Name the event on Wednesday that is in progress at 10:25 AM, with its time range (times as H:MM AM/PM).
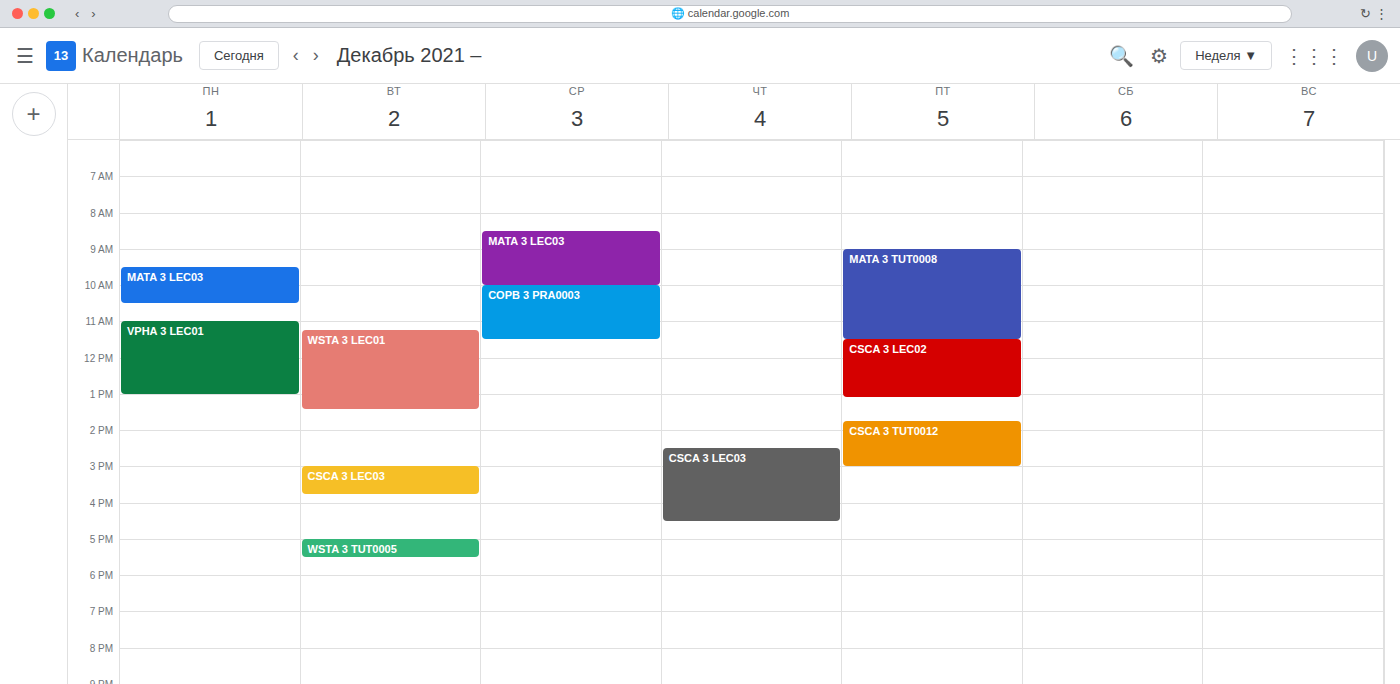
"COPB 3 PRA0003", 10:00 AM to 11:30 AM